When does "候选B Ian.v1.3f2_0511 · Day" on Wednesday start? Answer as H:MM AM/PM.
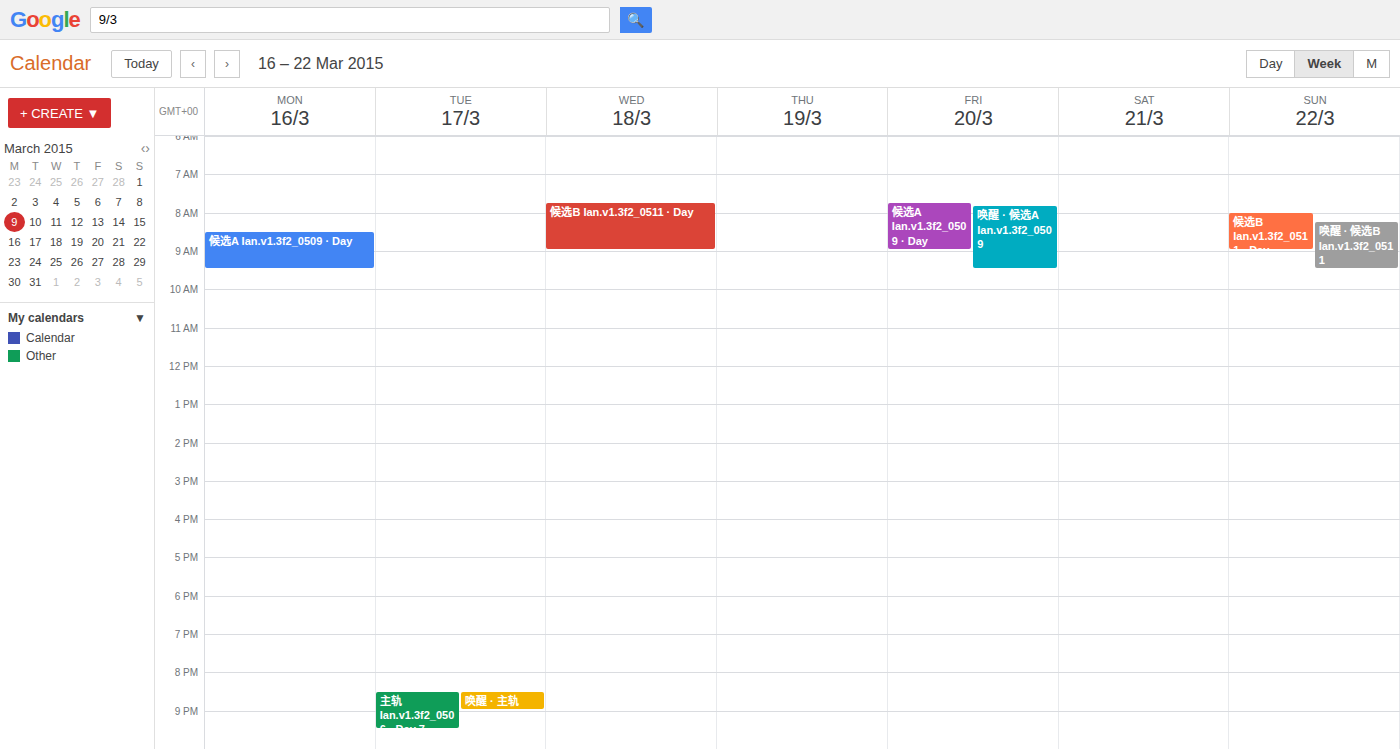
7:45 AM